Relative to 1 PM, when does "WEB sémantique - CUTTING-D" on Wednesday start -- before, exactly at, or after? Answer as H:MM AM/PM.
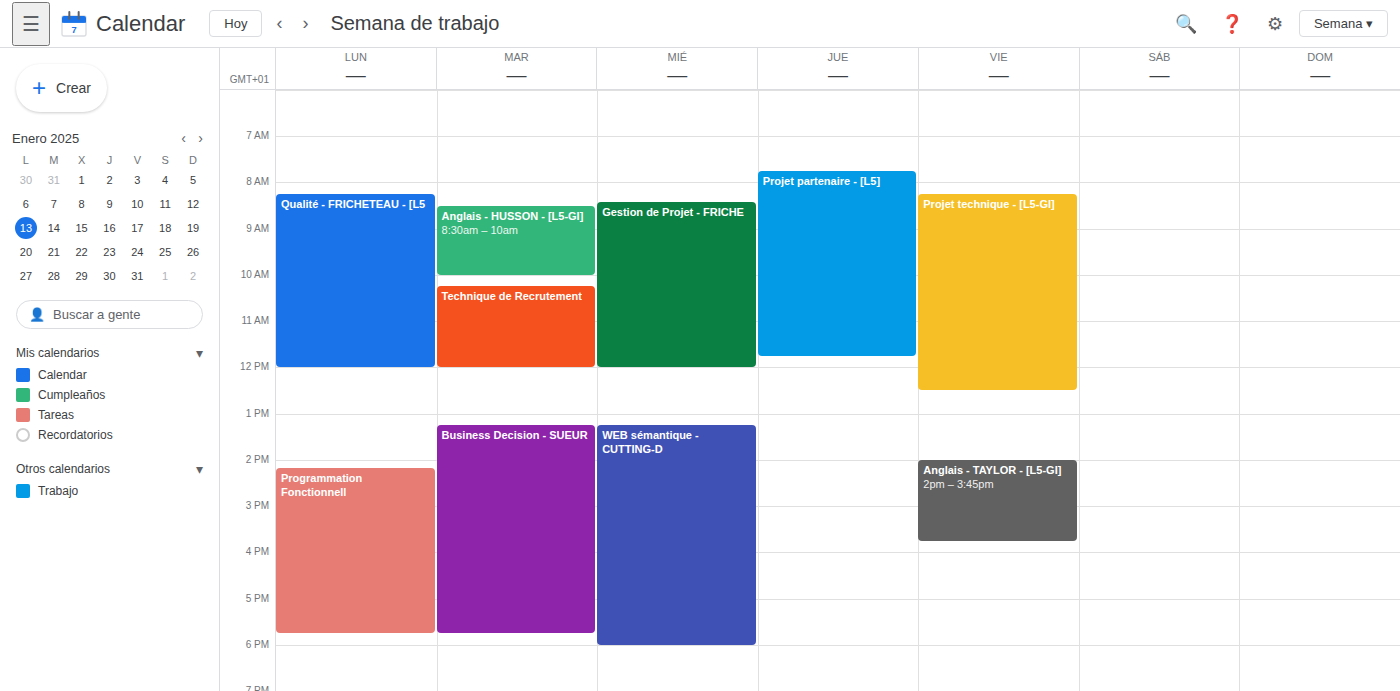
1:15 PM -- after 1 PM, 15 minutes below the 1 PM line.